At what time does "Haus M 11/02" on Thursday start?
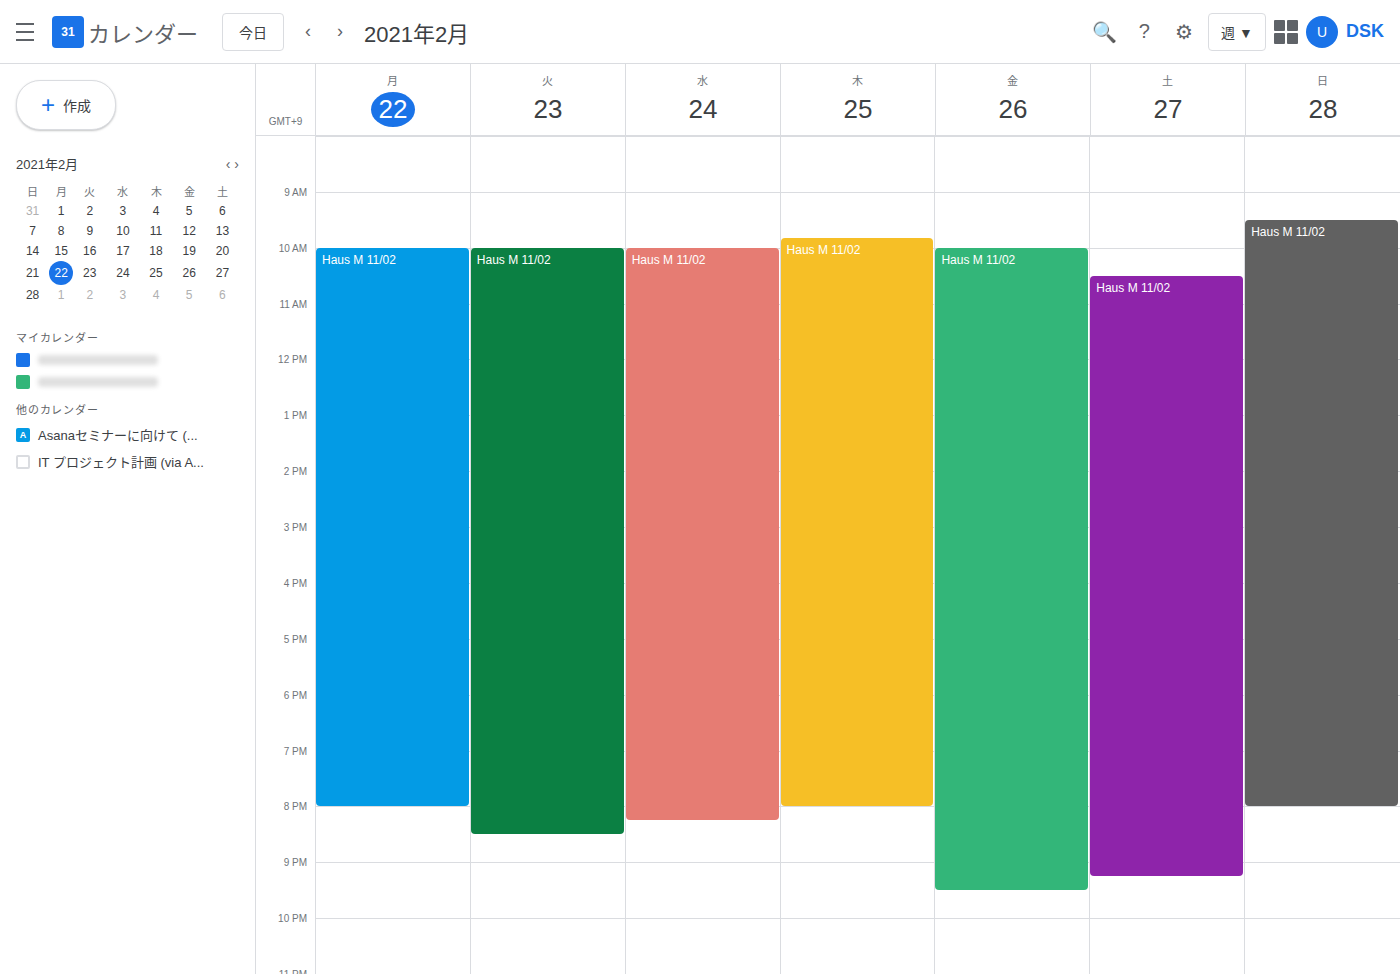
9:50 AM